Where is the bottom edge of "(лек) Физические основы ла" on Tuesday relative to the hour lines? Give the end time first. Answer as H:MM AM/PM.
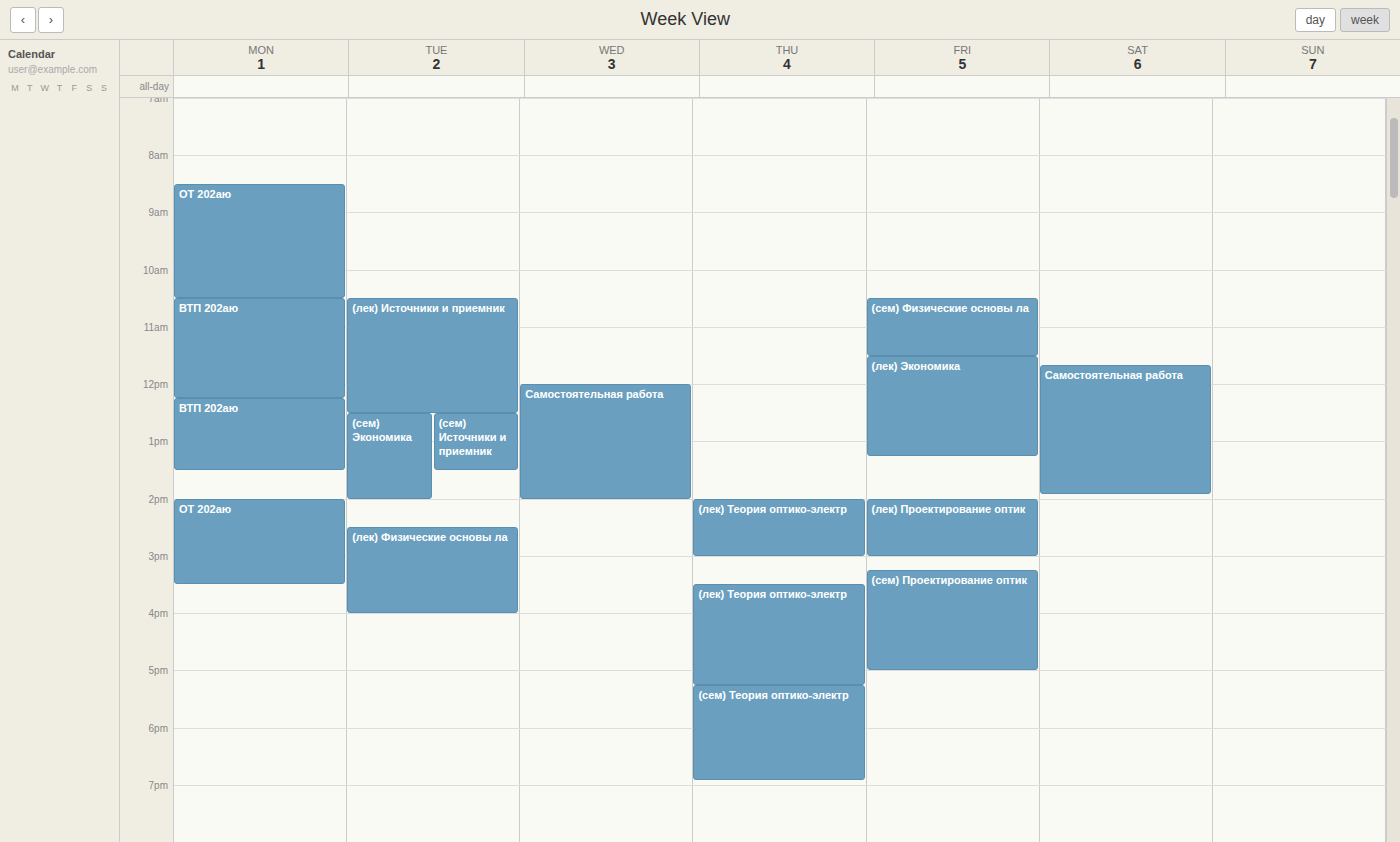
4:00 PM -- exactly on the 4 PM line.